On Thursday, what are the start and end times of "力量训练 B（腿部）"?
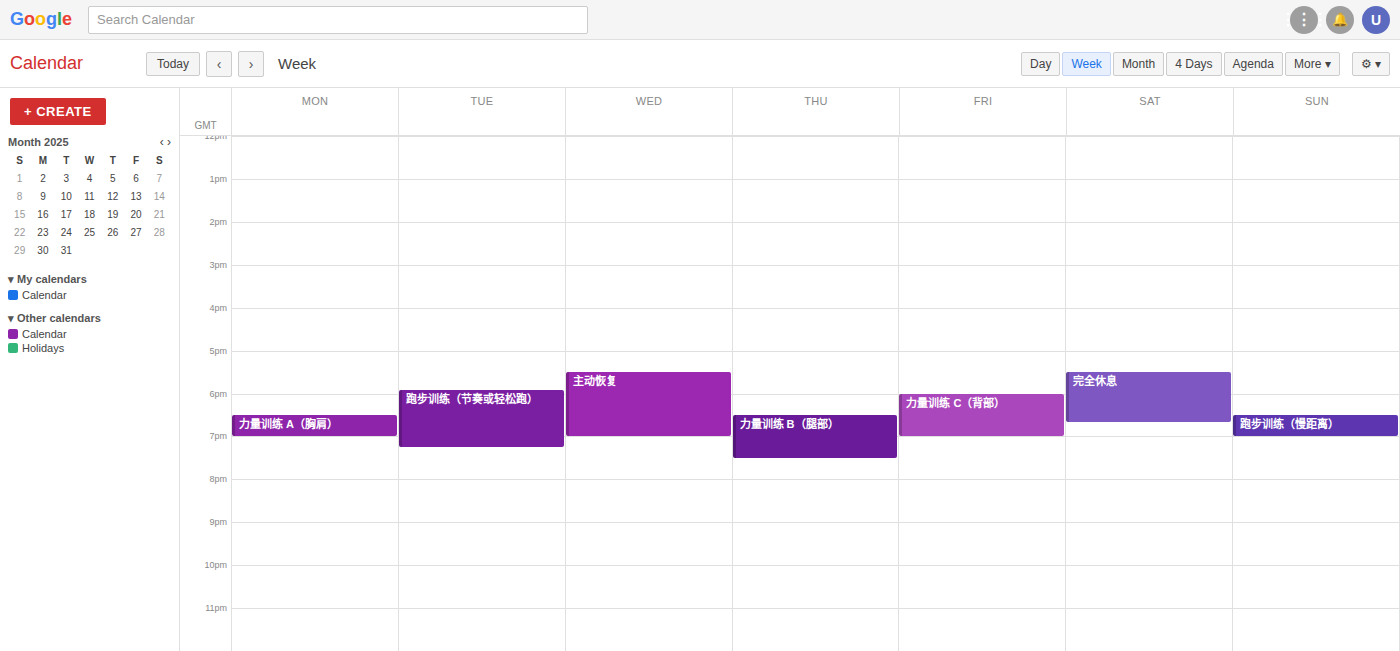
6:30 PM to 7:30 PM